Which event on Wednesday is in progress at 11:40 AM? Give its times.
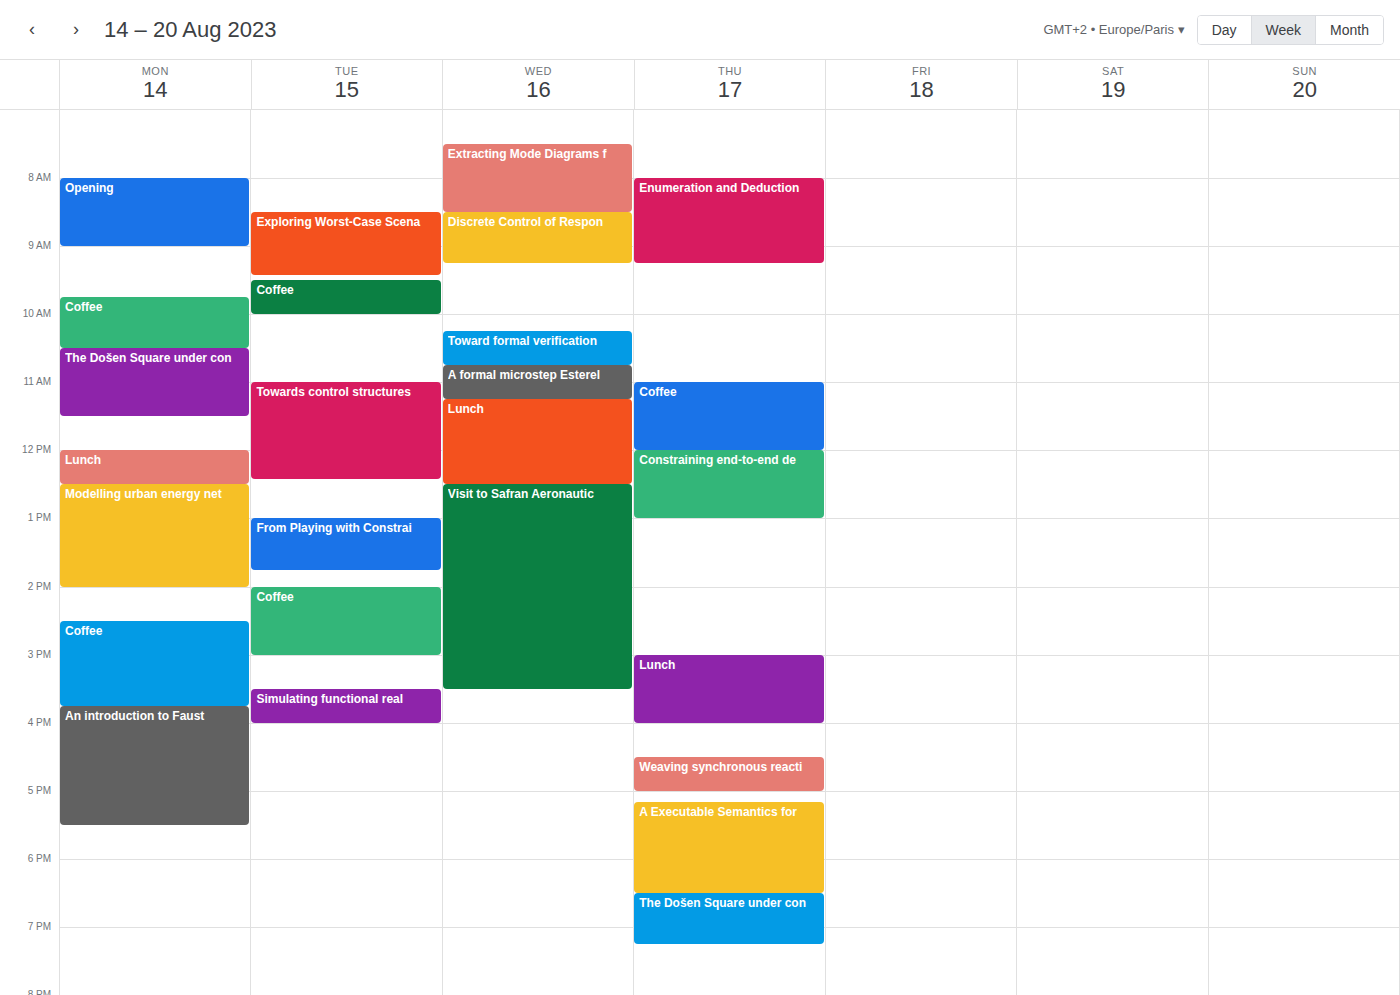
"Lunch", 11:15 AM to 12:30 PM